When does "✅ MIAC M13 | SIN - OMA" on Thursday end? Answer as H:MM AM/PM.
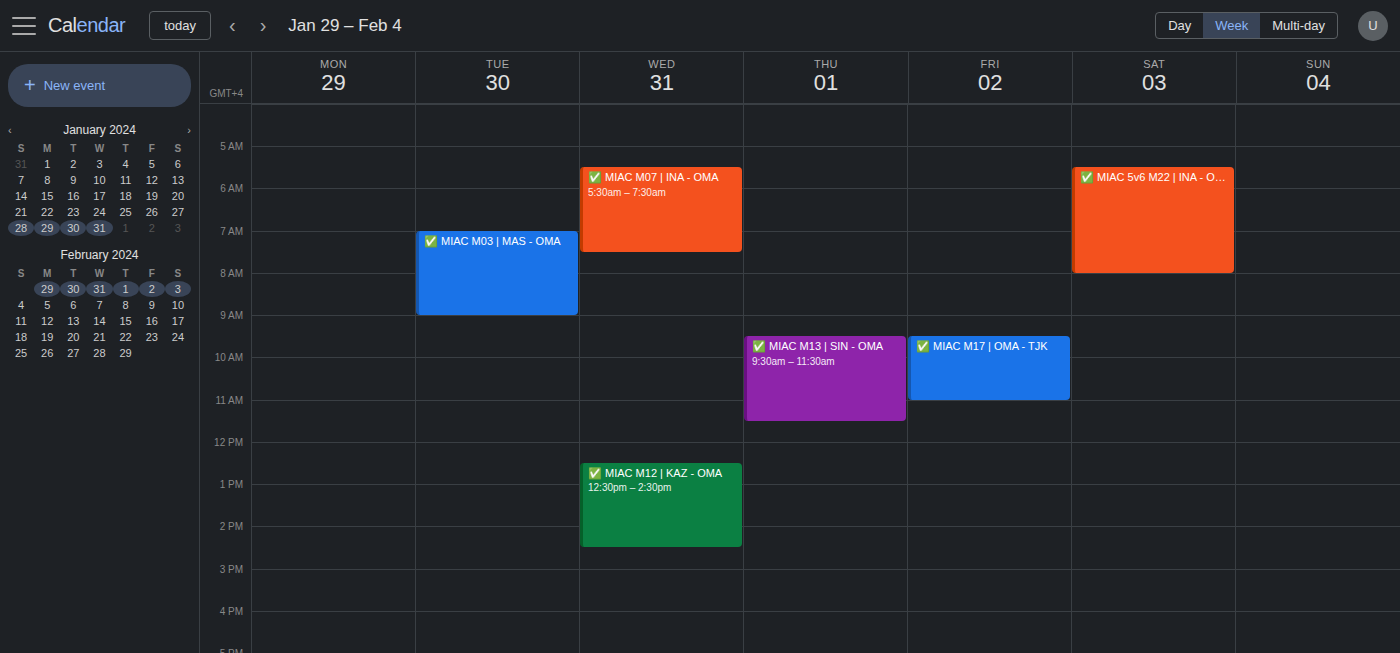
11:30 AM